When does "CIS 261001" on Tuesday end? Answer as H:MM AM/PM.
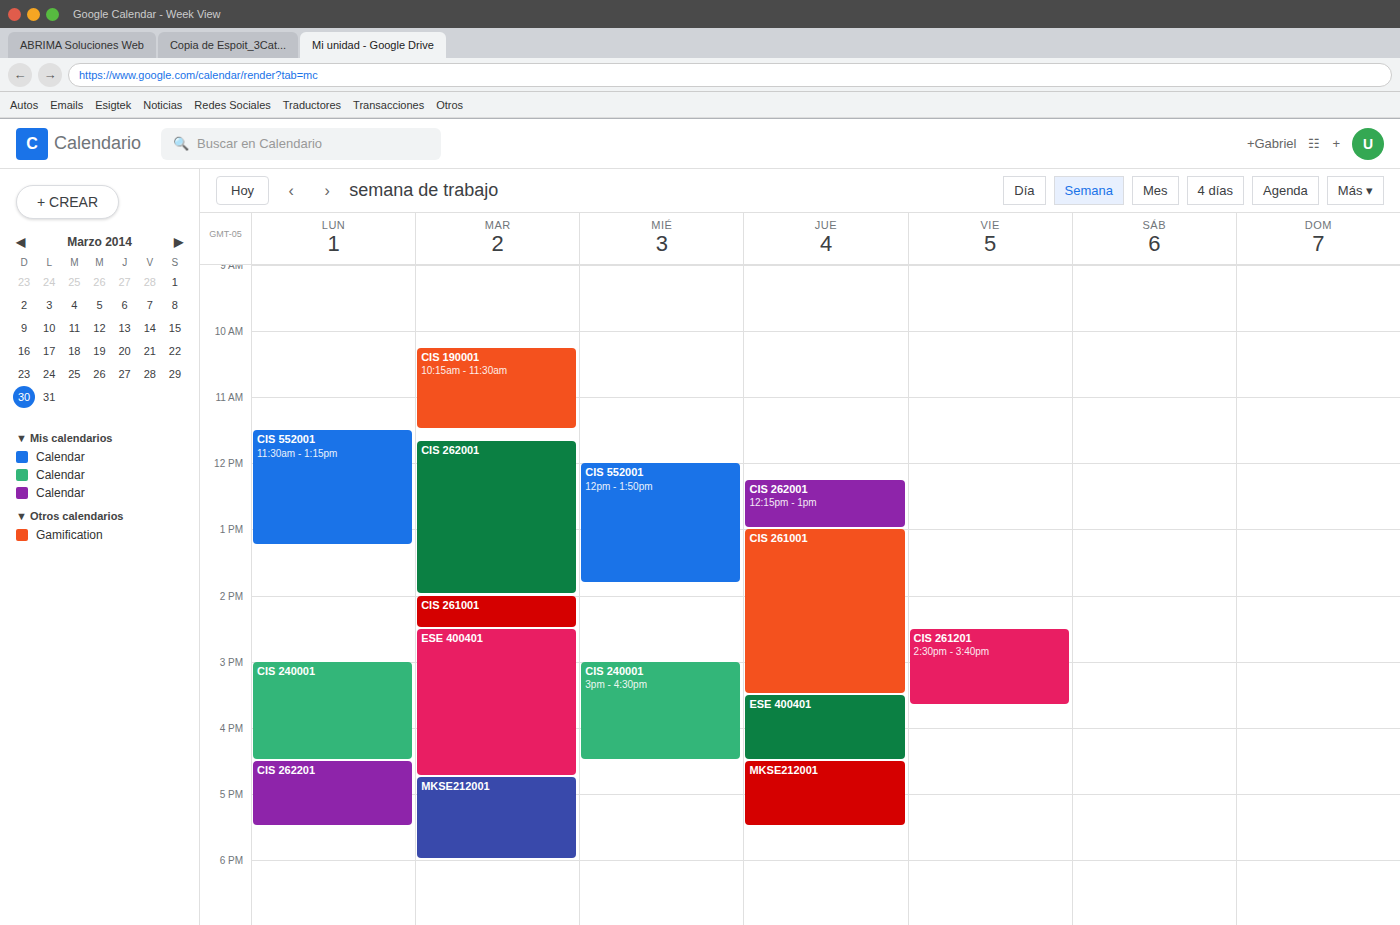
2:30 PM